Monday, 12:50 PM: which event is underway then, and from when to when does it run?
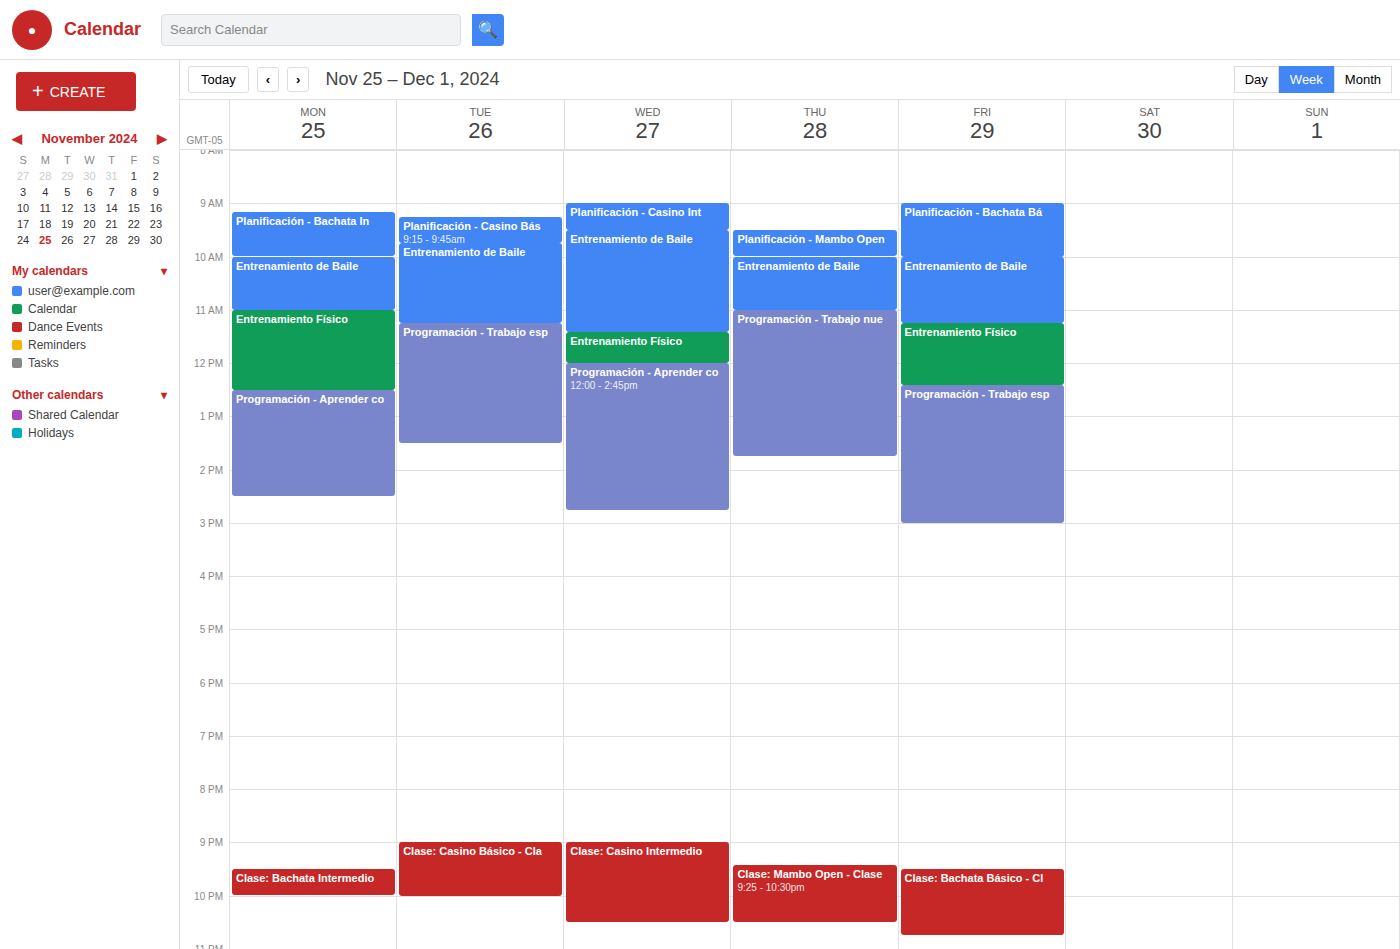
"Programación - Aprender co", 12:30 PM to 2:30 PM